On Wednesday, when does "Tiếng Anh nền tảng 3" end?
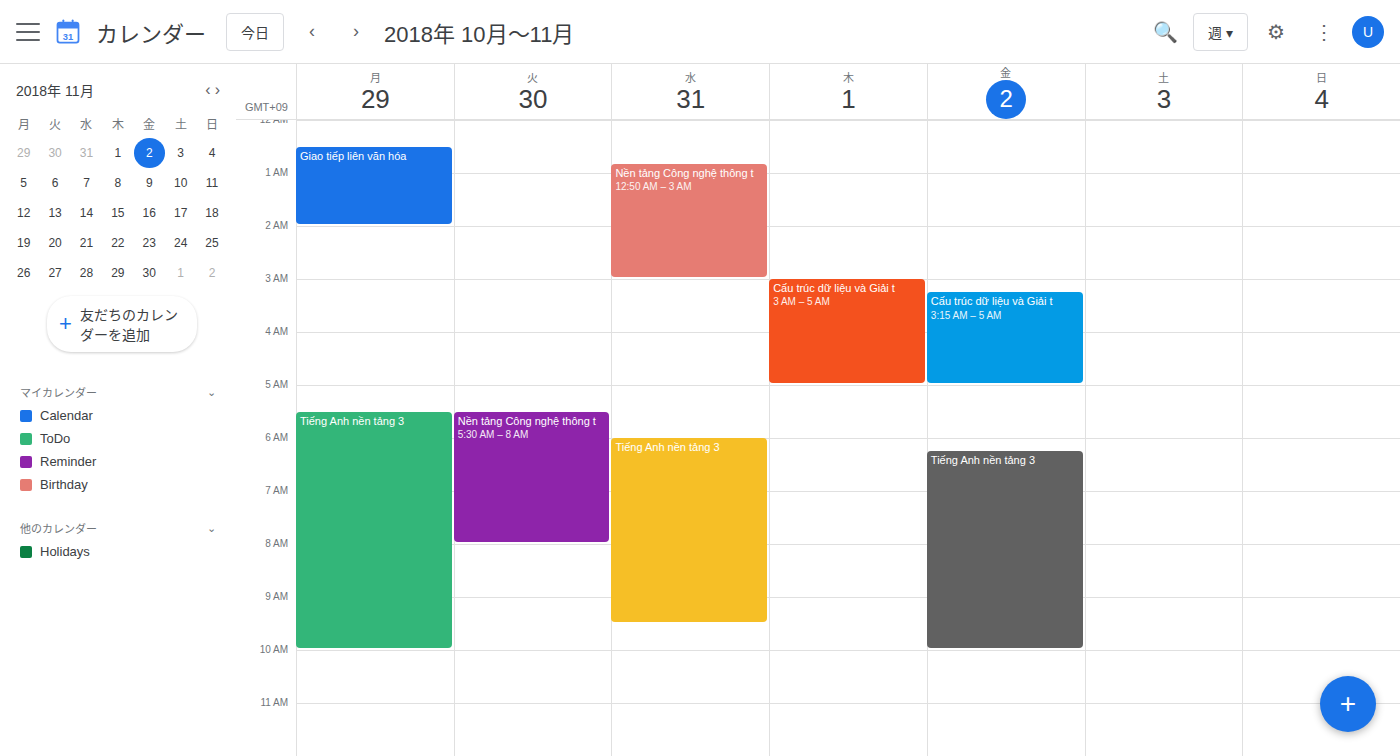
9:30 AM